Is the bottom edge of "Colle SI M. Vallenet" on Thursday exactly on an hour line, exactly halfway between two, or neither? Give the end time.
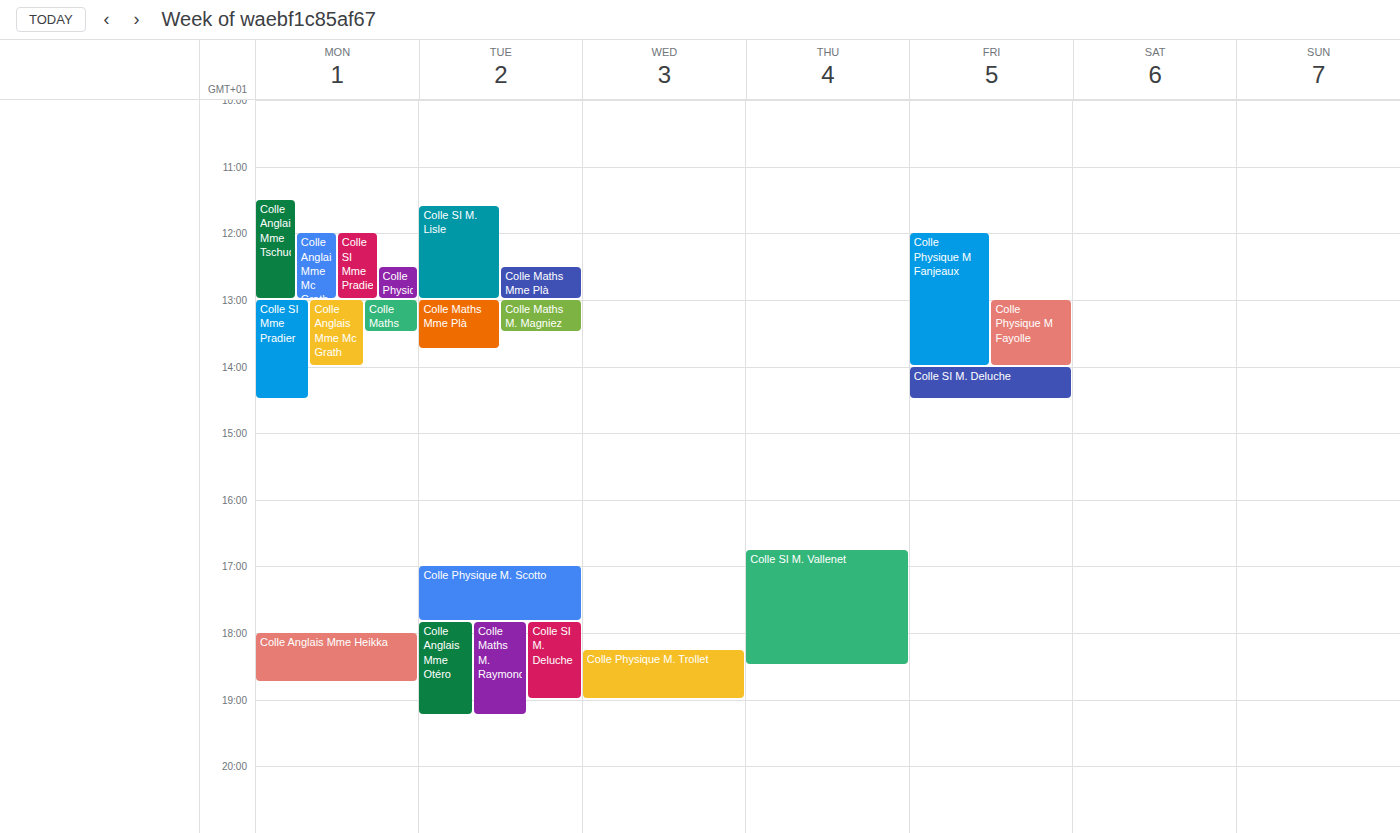
6:30 PM -- halfway between the 6 PM and 7 PM lines.